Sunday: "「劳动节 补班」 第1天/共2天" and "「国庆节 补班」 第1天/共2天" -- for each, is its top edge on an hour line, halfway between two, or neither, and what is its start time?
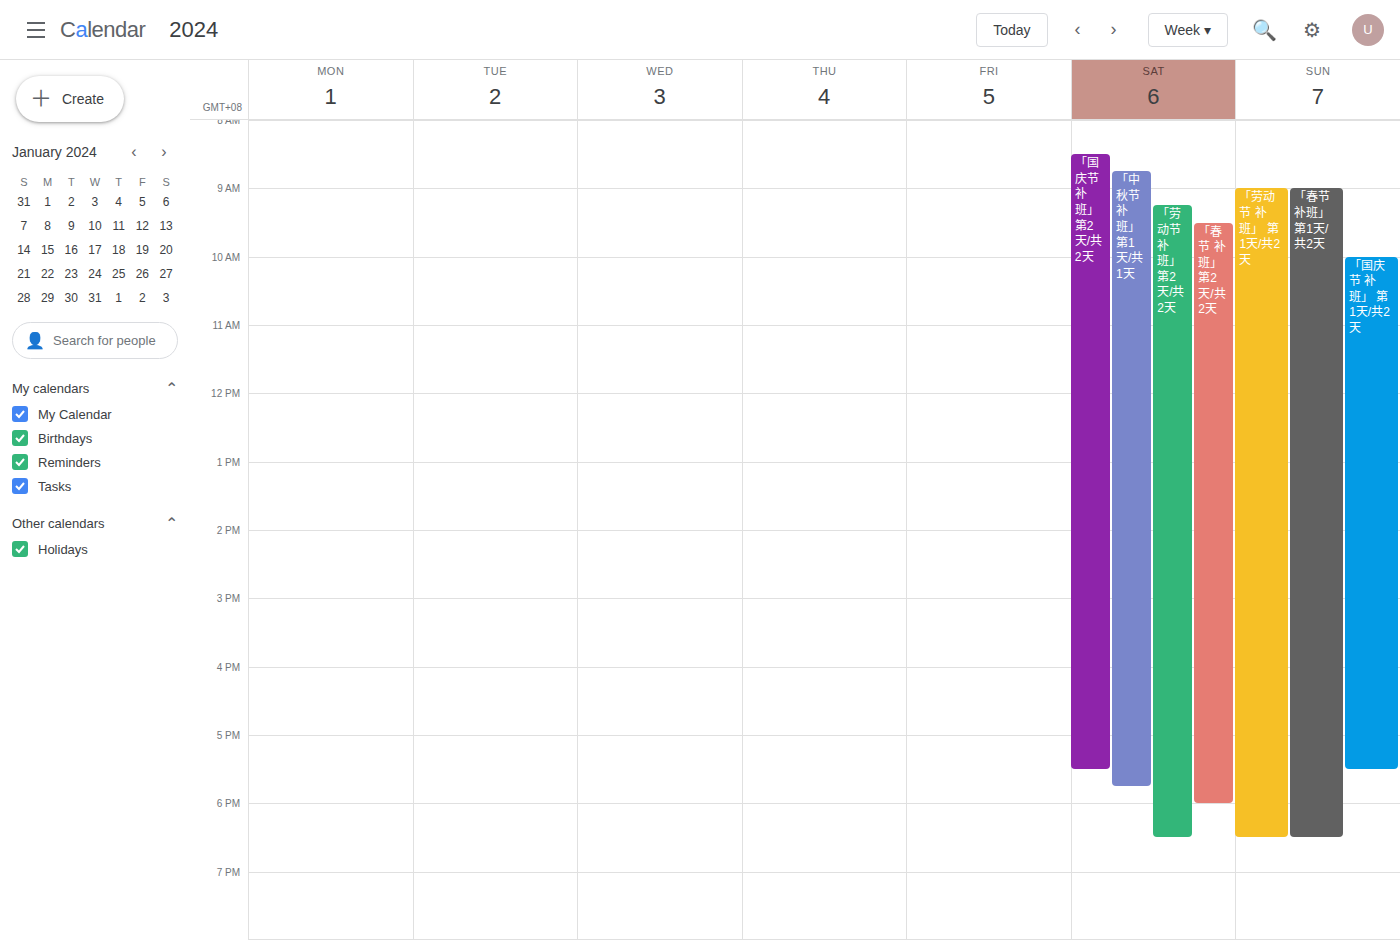
"「劳动节 补班」 第1天/共2天": 9:00 AM, exactly on the 9 AM line. "「国庆节 补班」 第1天/共2天": 10:00 AM, exactly on the 10 AM line.